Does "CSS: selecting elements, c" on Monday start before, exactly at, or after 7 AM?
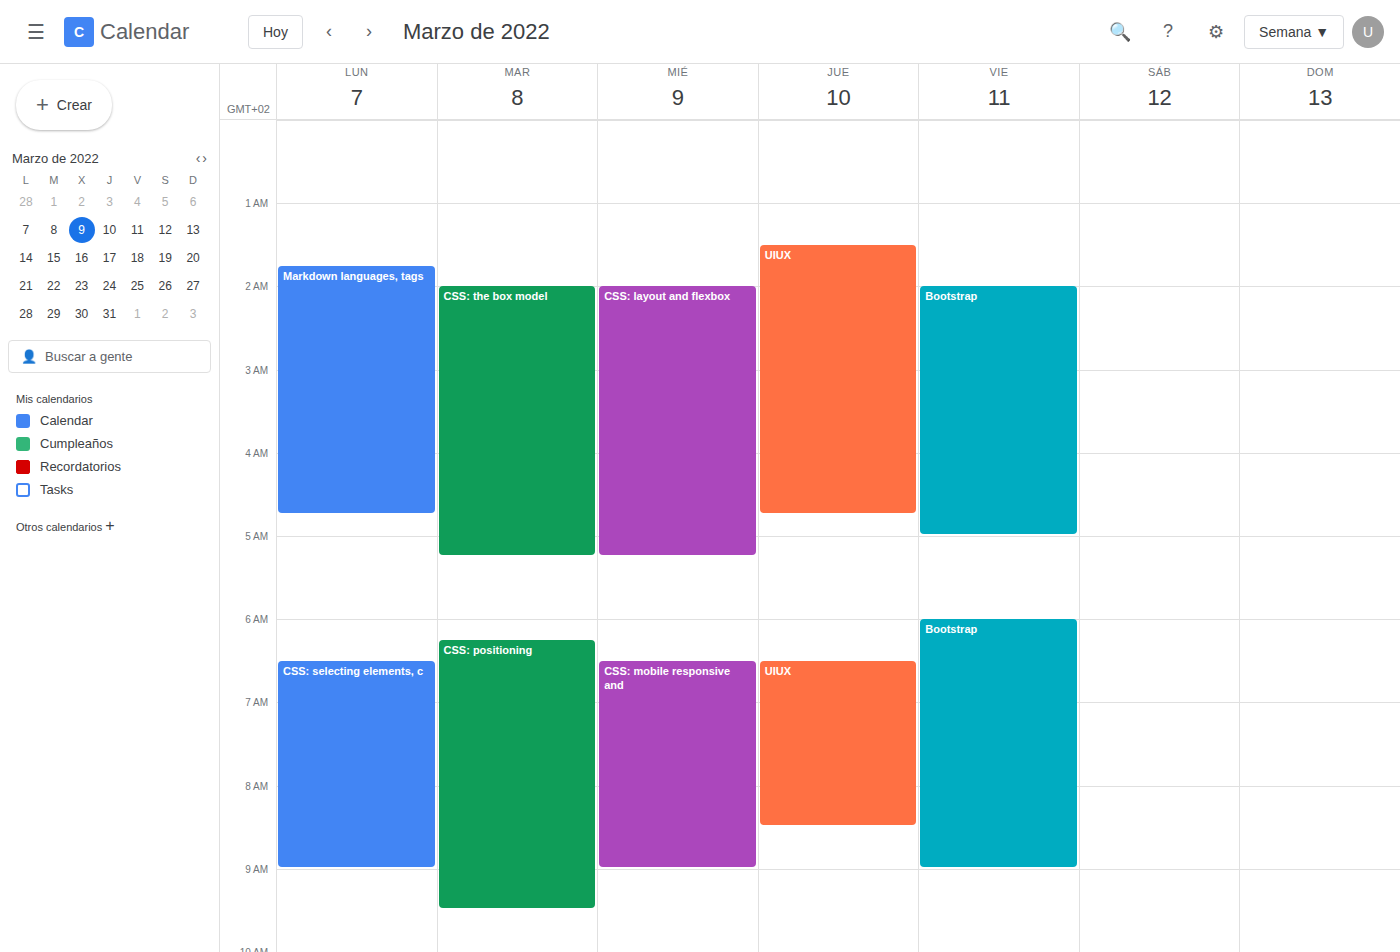
6:30 AM -- before 7 AM, 30 minutes above the 7 AM line.